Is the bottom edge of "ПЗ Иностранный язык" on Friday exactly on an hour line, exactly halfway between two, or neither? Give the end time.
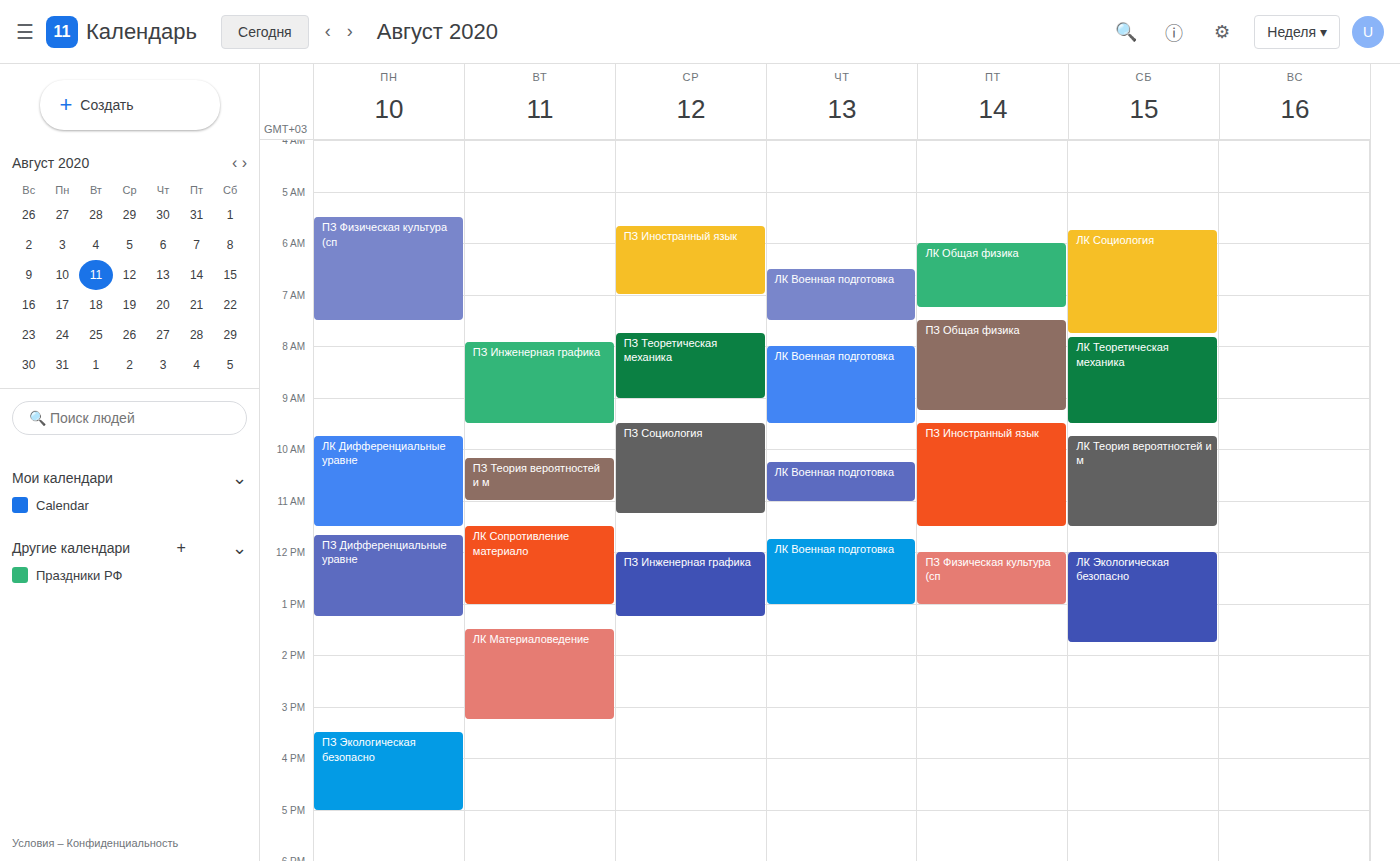
11:30 AM -- halfway between the 11 AM and 12 PM lines.